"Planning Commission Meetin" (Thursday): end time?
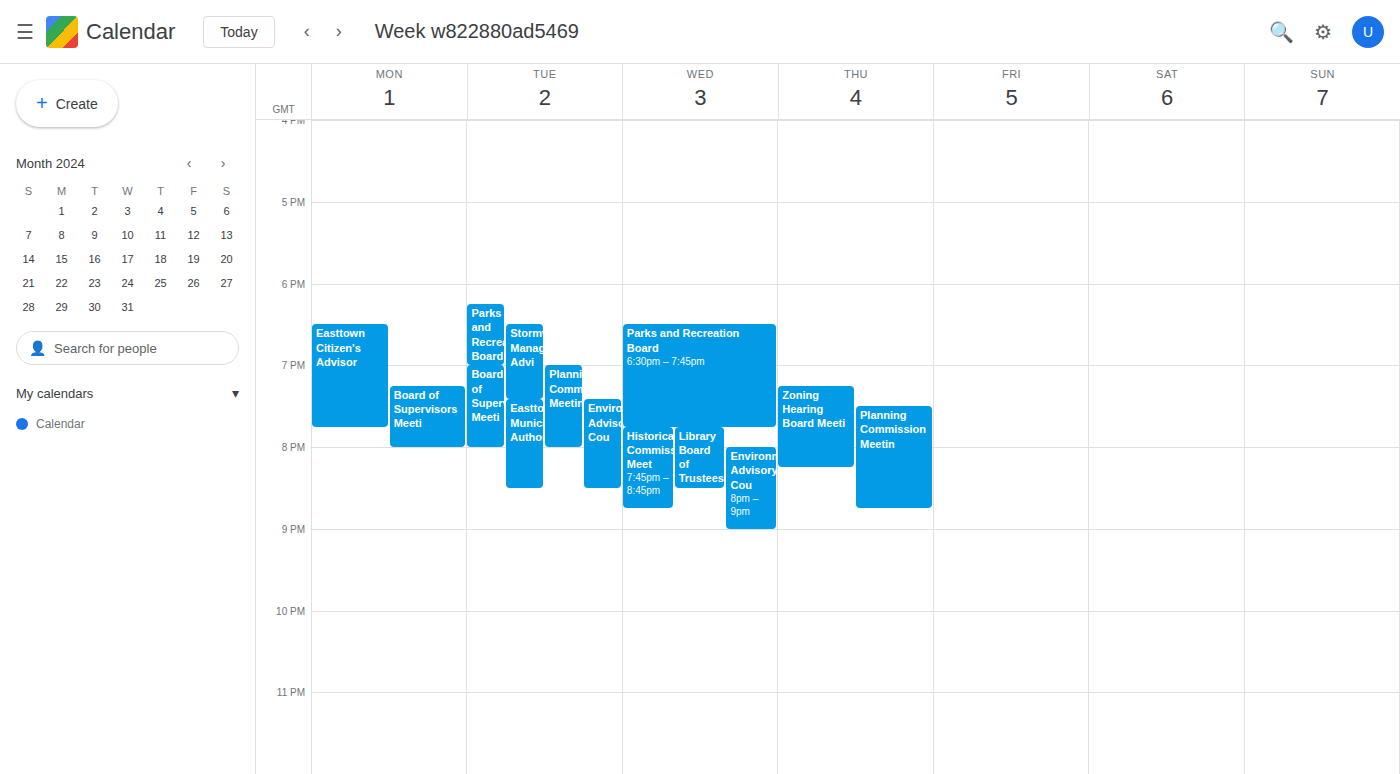
20:45